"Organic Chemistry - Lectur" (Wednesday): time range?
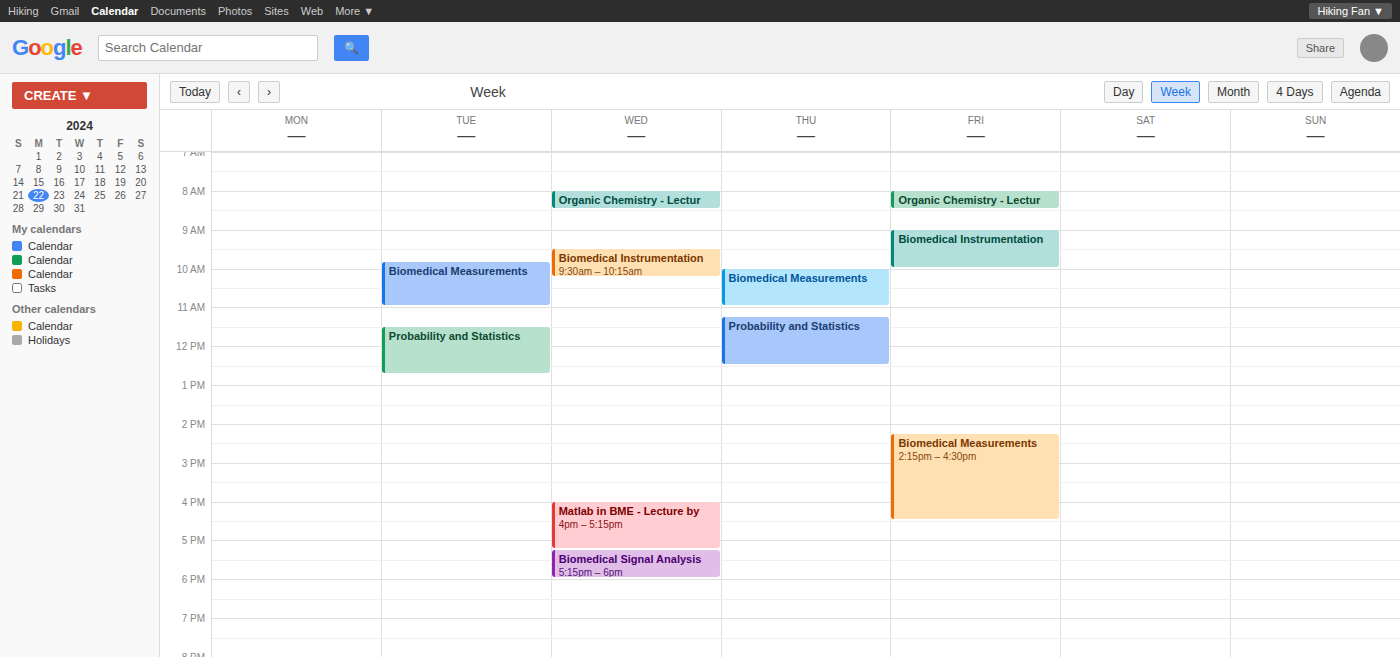
8:00 AM to 8:30 AM